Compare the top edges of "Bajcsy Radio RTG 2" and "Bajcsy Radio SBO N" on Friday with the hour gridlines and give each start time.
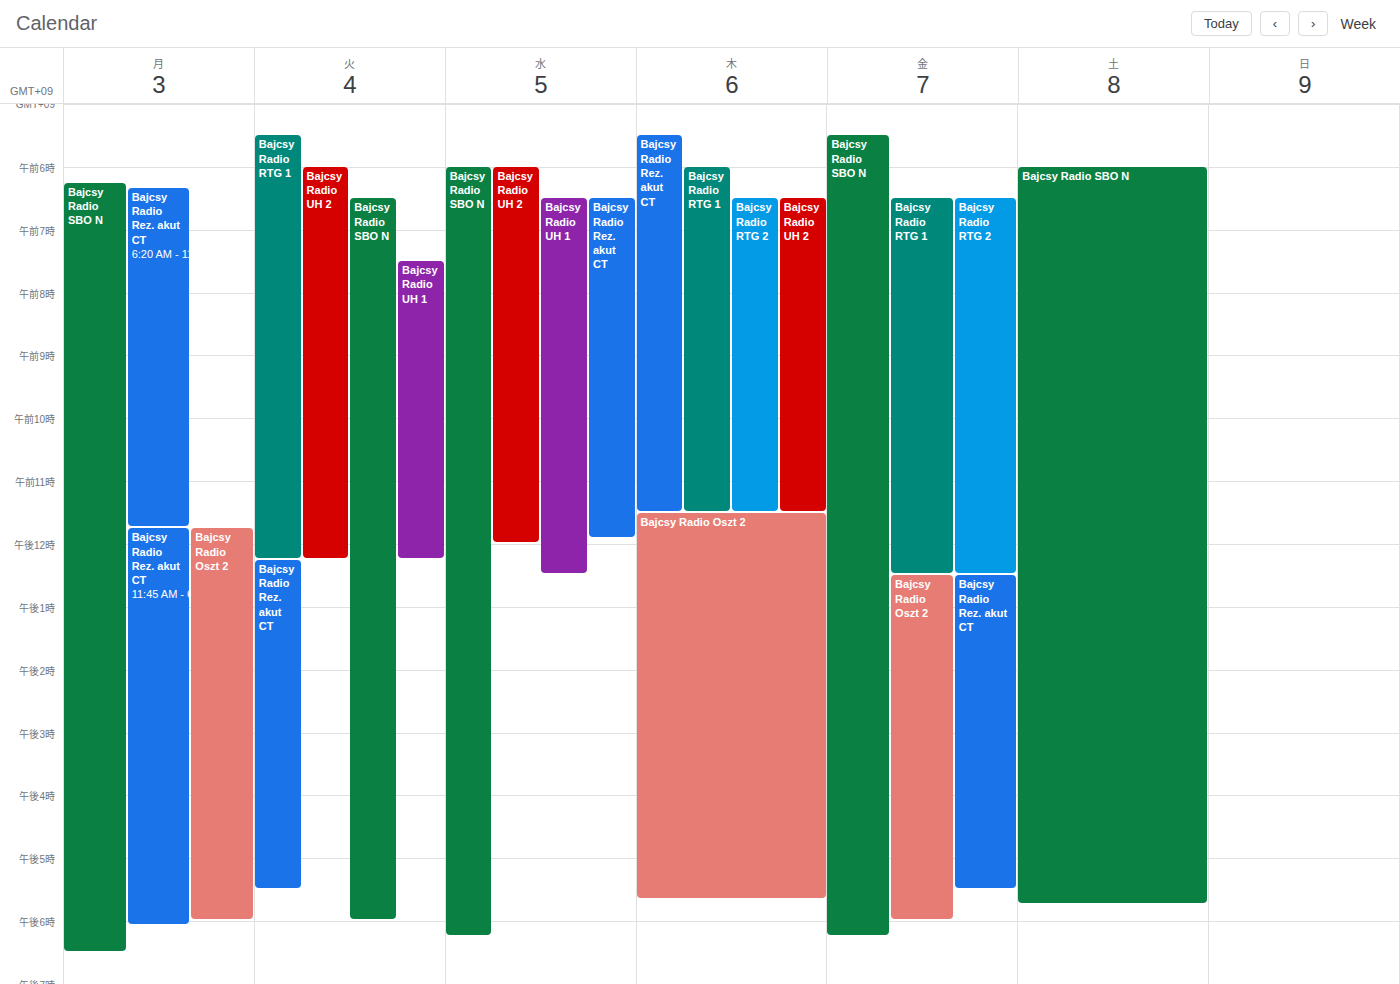
"Bajcsy Radio RTG 2": 6:30 AM, halfway between the 6 AM and 7 AM lines. "Bajcsy Radio SBO N": 5:30 AM, halfway between the 5 AM and 6 AM lines.